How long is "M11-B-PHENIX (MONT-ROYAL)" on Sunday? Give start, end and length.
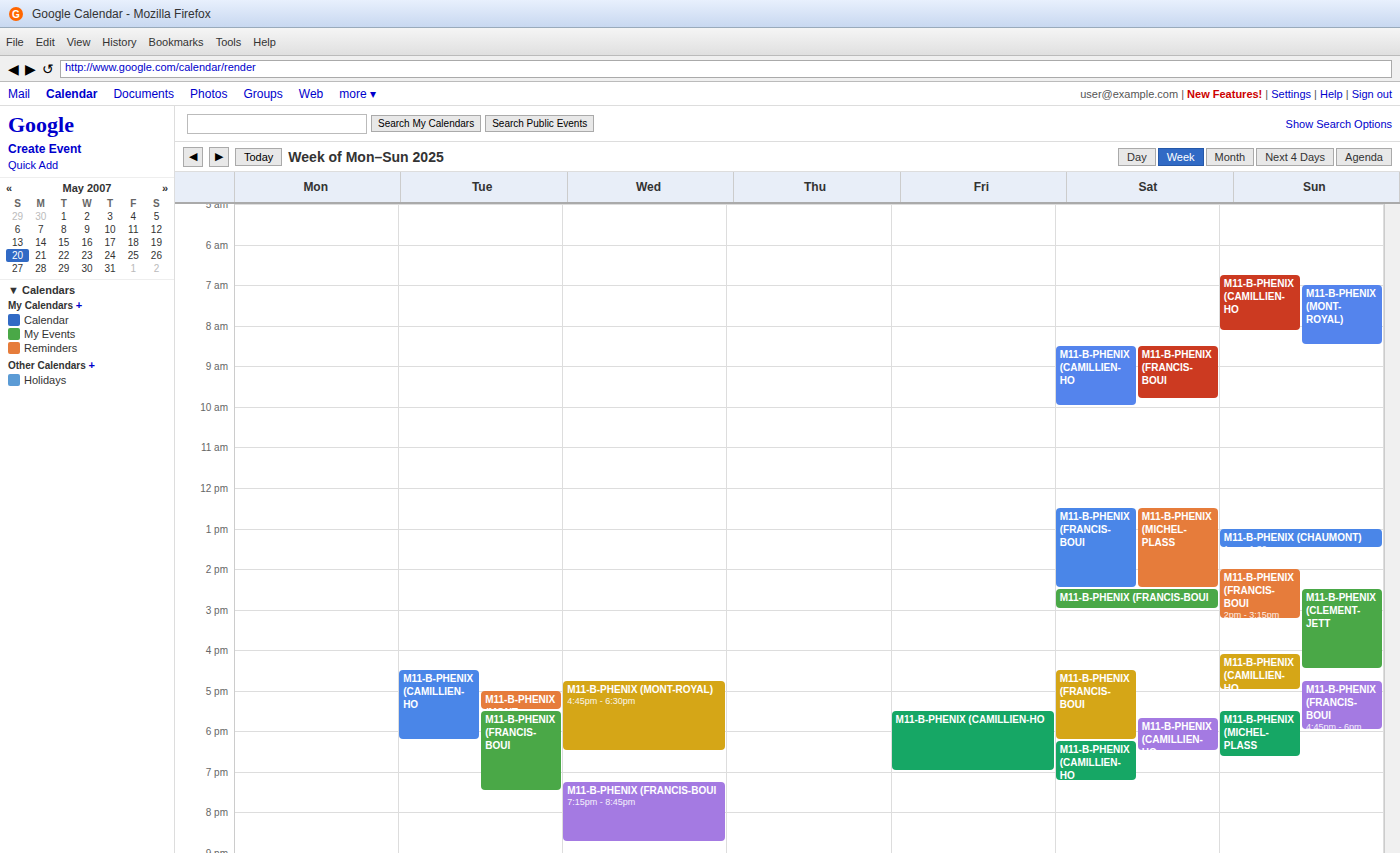
7:00 AM to 8:30 AM, 1 hour 30 minutes